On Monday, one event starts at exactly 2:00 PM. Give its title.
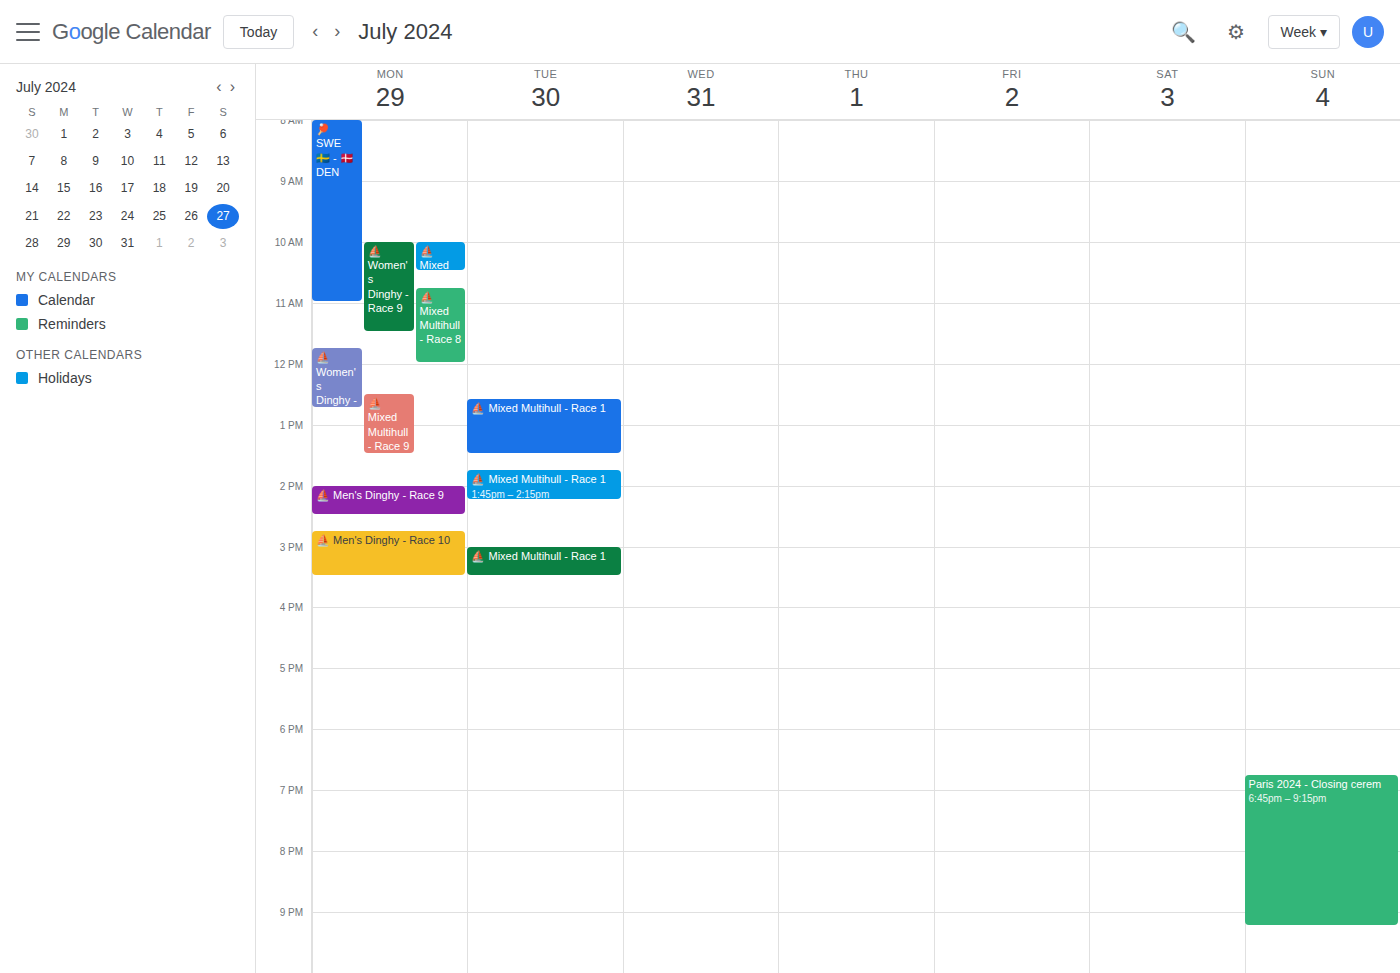
"⛵ Men's Dinghy - Race 9"